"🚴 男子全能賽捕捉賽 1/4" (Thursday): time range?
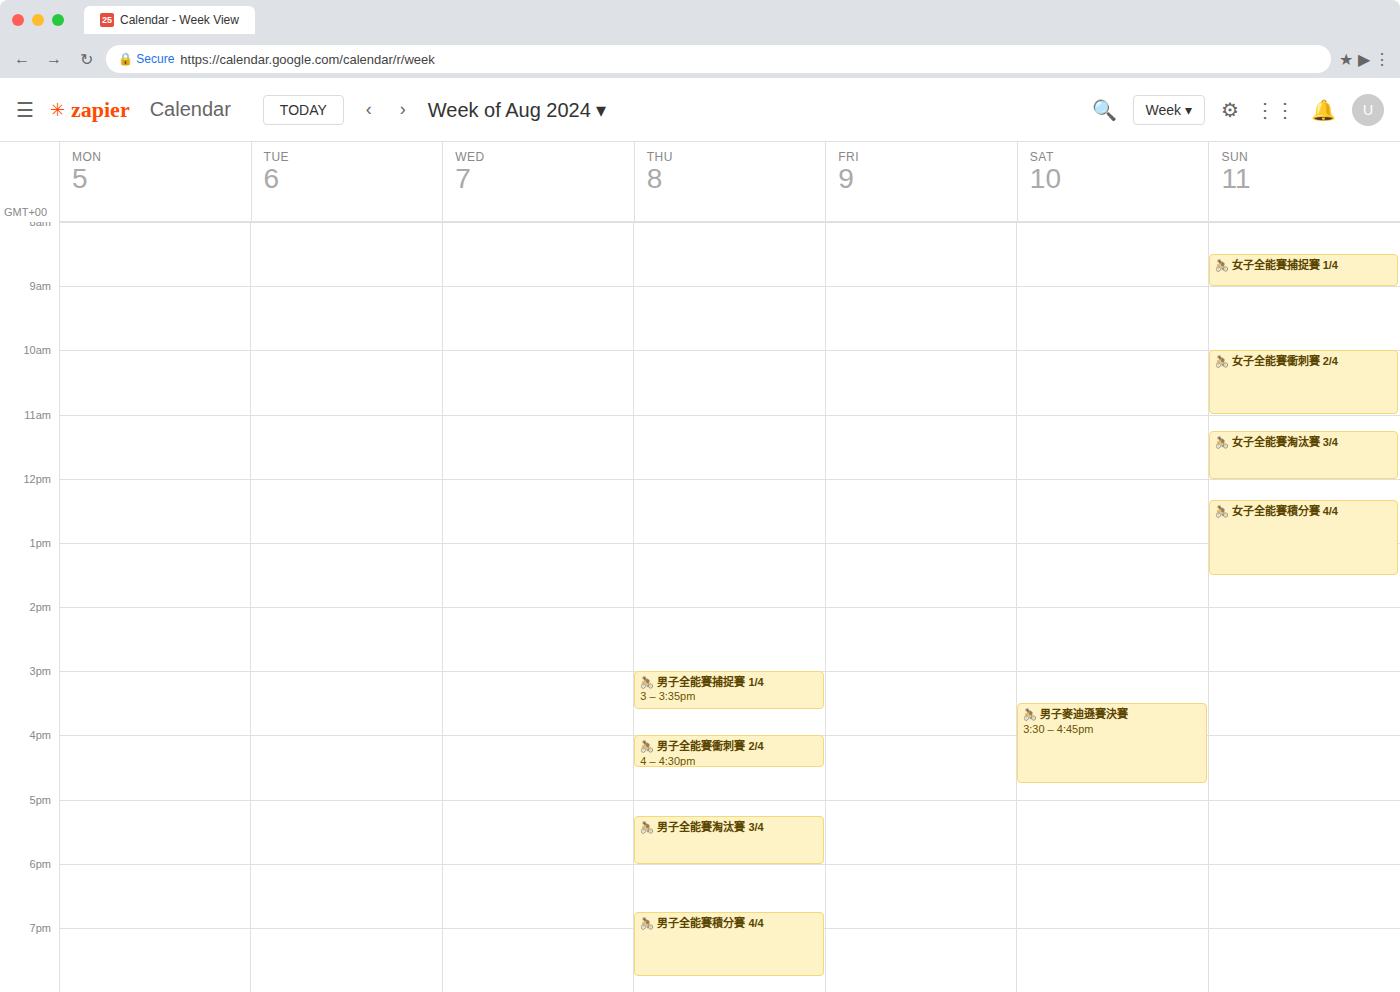
15:00 to 15:35